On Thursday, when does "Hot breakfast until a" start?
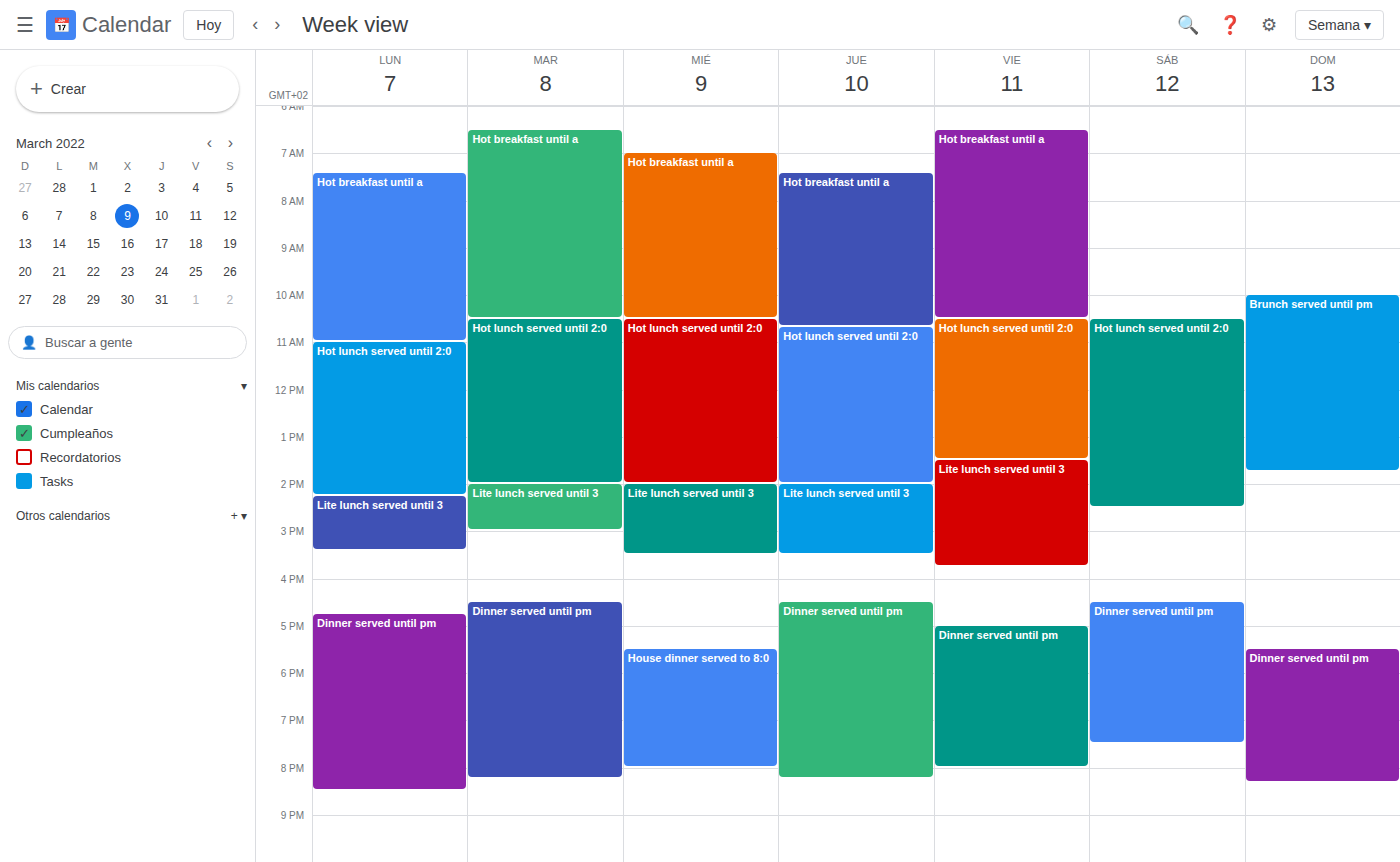
7:25 AM